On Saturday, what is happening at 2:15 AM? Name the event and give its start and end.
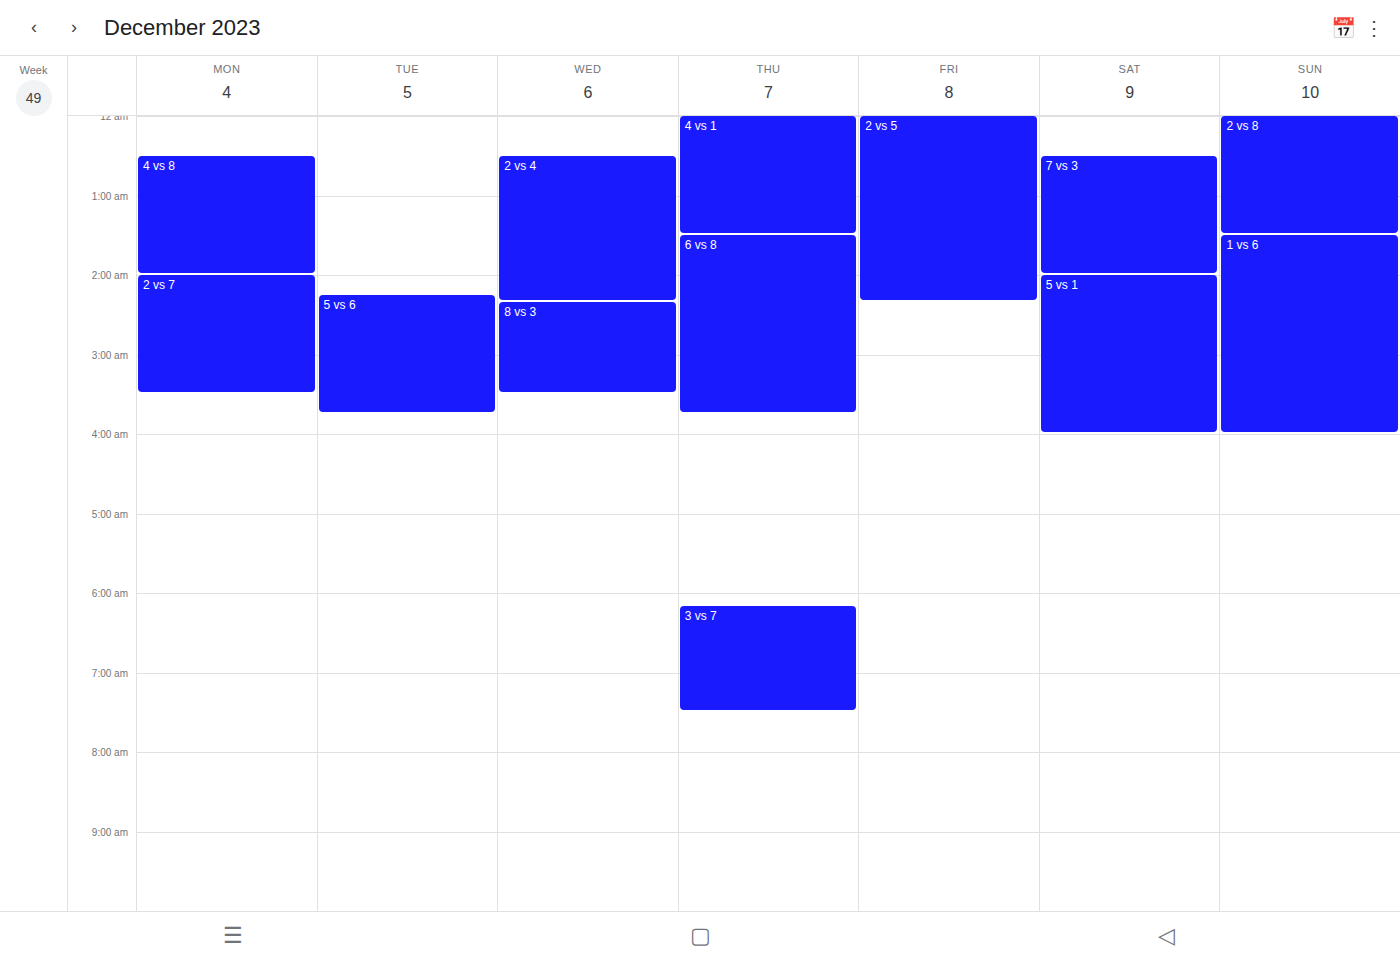
"5 vs 1", 2:00 AM to 4:00 AM